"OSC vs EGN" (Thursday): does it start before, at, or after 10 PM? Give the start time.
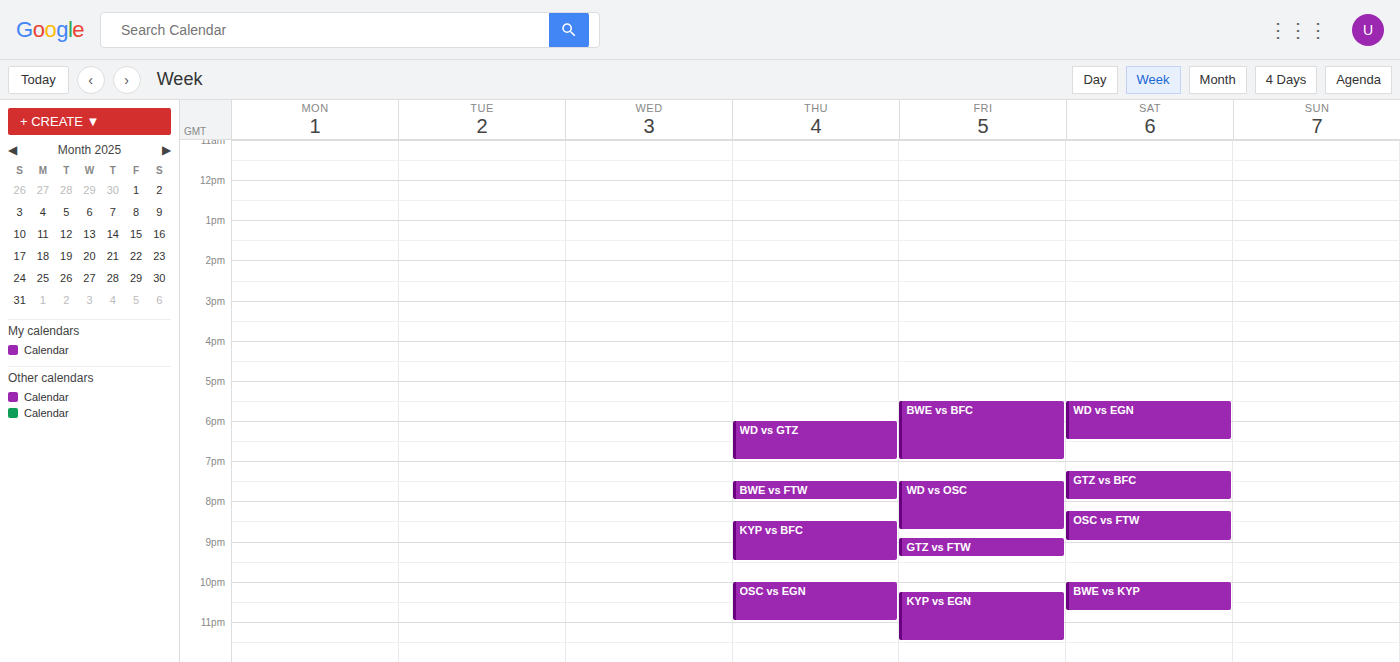
10:00 PM -- exactly at 10 PM, on the 10 PM line.